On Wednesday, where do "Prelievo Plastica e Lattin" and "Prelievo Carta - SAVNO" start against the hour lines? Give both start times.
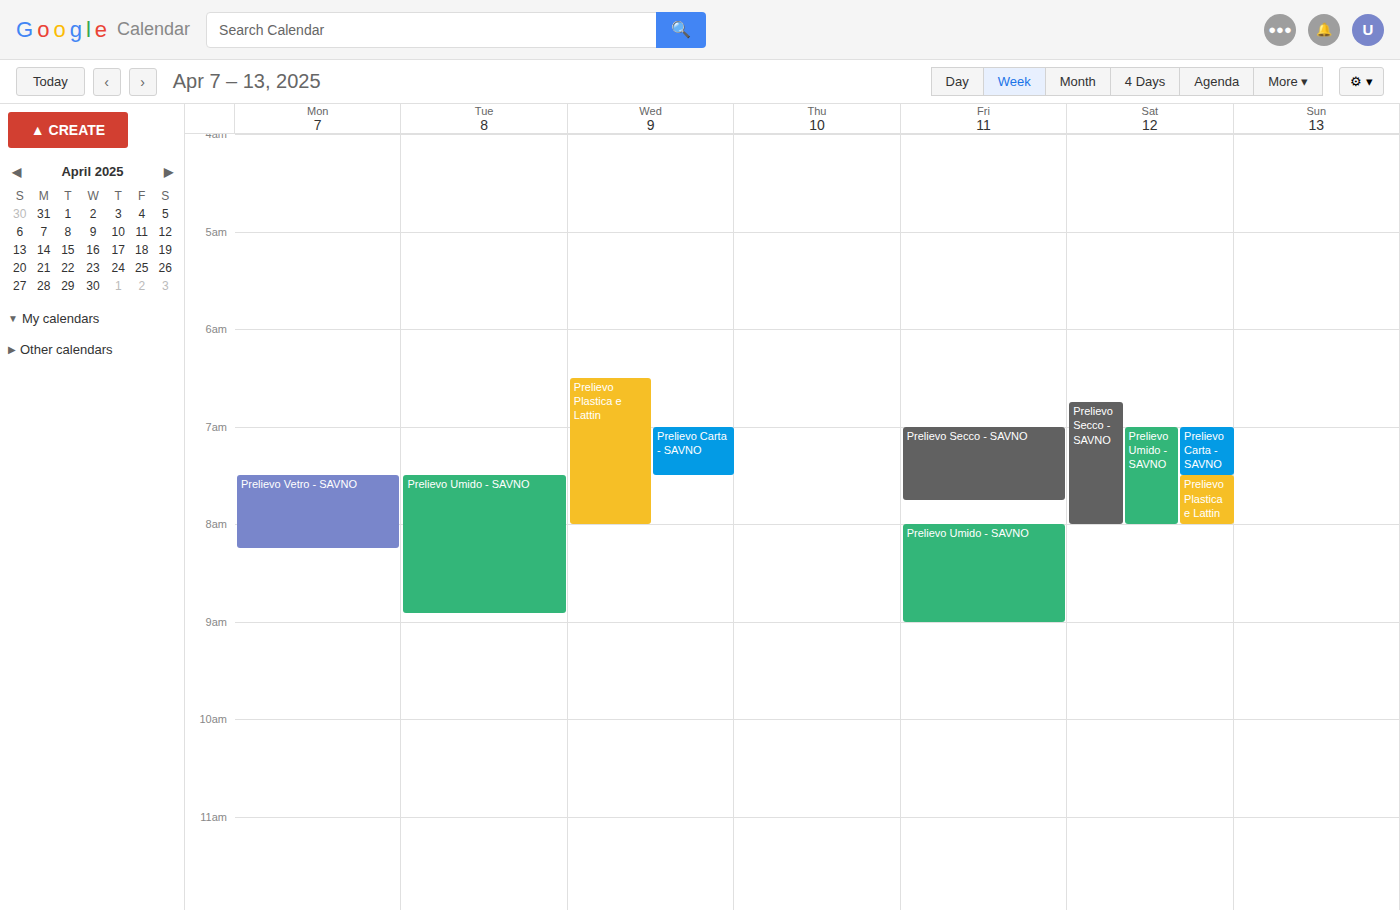
"Prelievo Plastica e Lattin": 06:30, halfway between the 06:00 and 07:00 lines. "Prelievo Carta - SAVNO": 07:00, exactly on the 07:00 line.